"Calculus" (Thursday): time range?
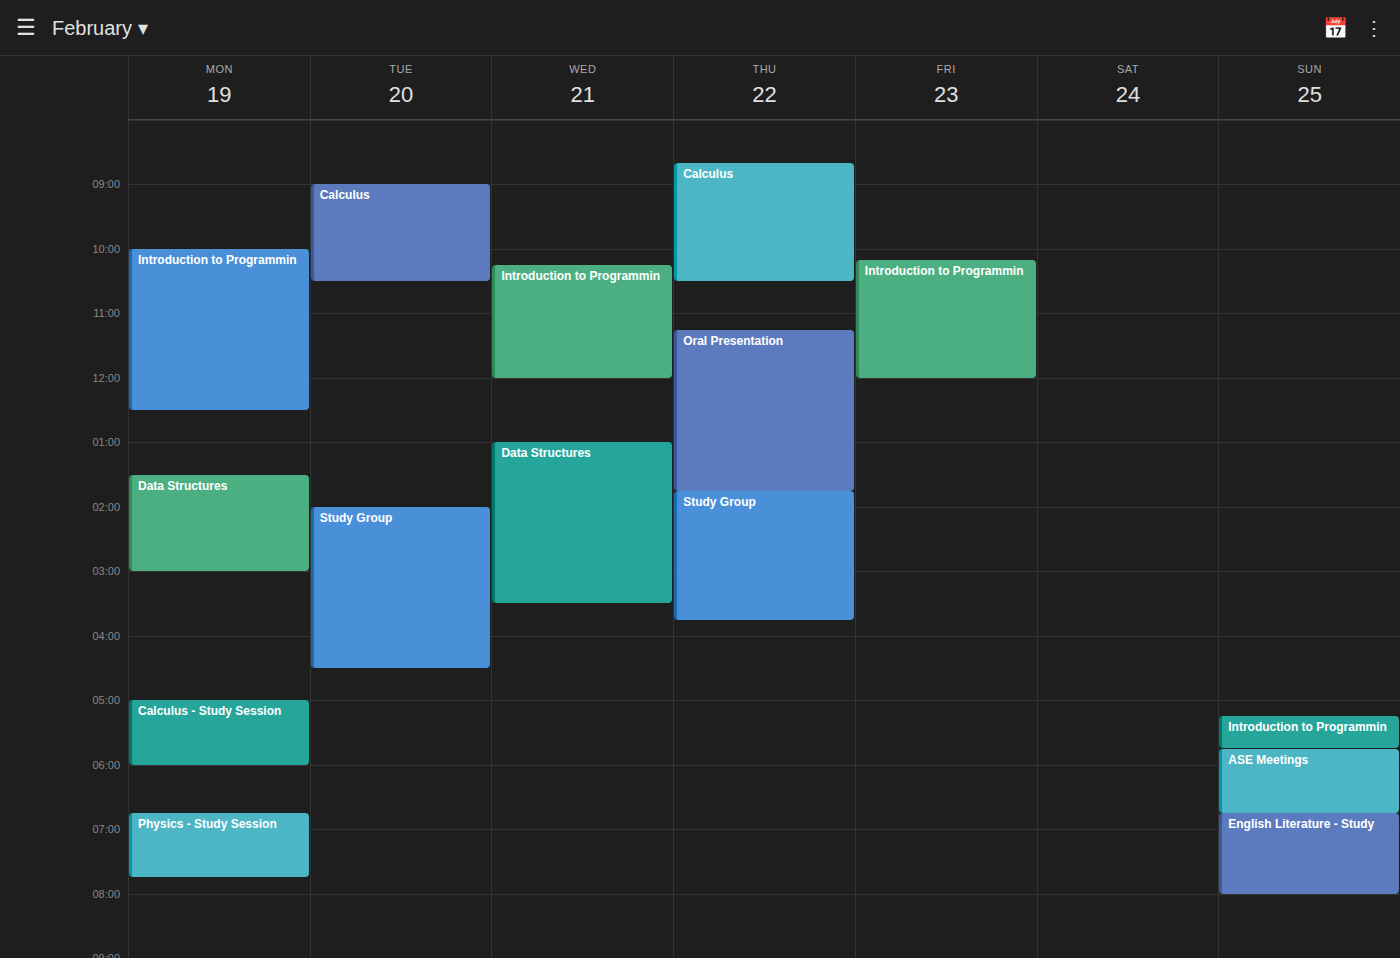
8:40 AM to 10:30 AM